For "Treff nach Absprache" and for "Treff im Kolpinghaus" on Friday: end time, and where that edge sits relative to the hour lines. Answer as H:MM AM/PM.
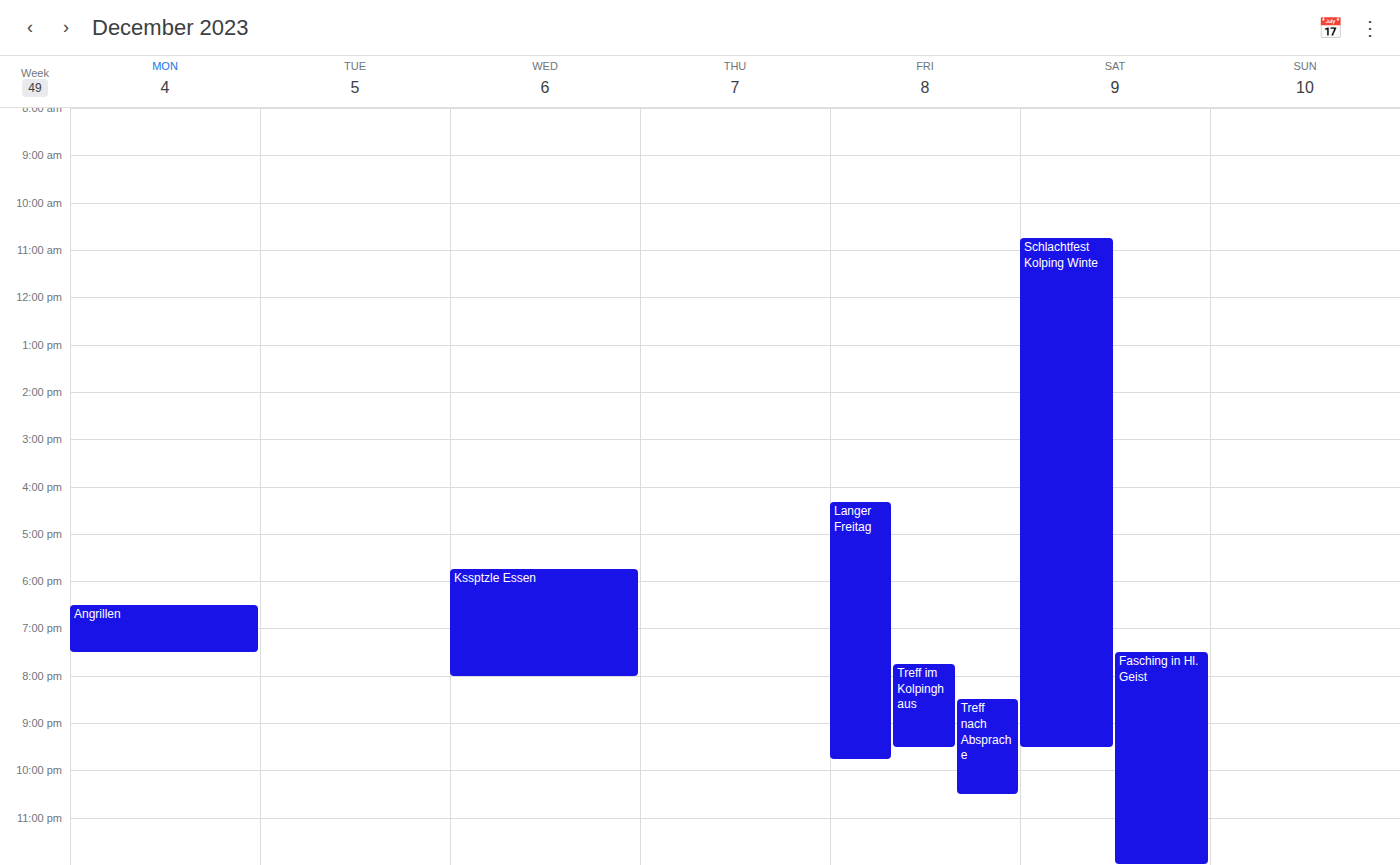
"Treff nach Absprache": 10:30 PM, halfway between the 10 PM and 11 PM lines. "Treff im Kolpinghaus": 9:30 PM, halfway between the 9 PM and 10 PM lines.